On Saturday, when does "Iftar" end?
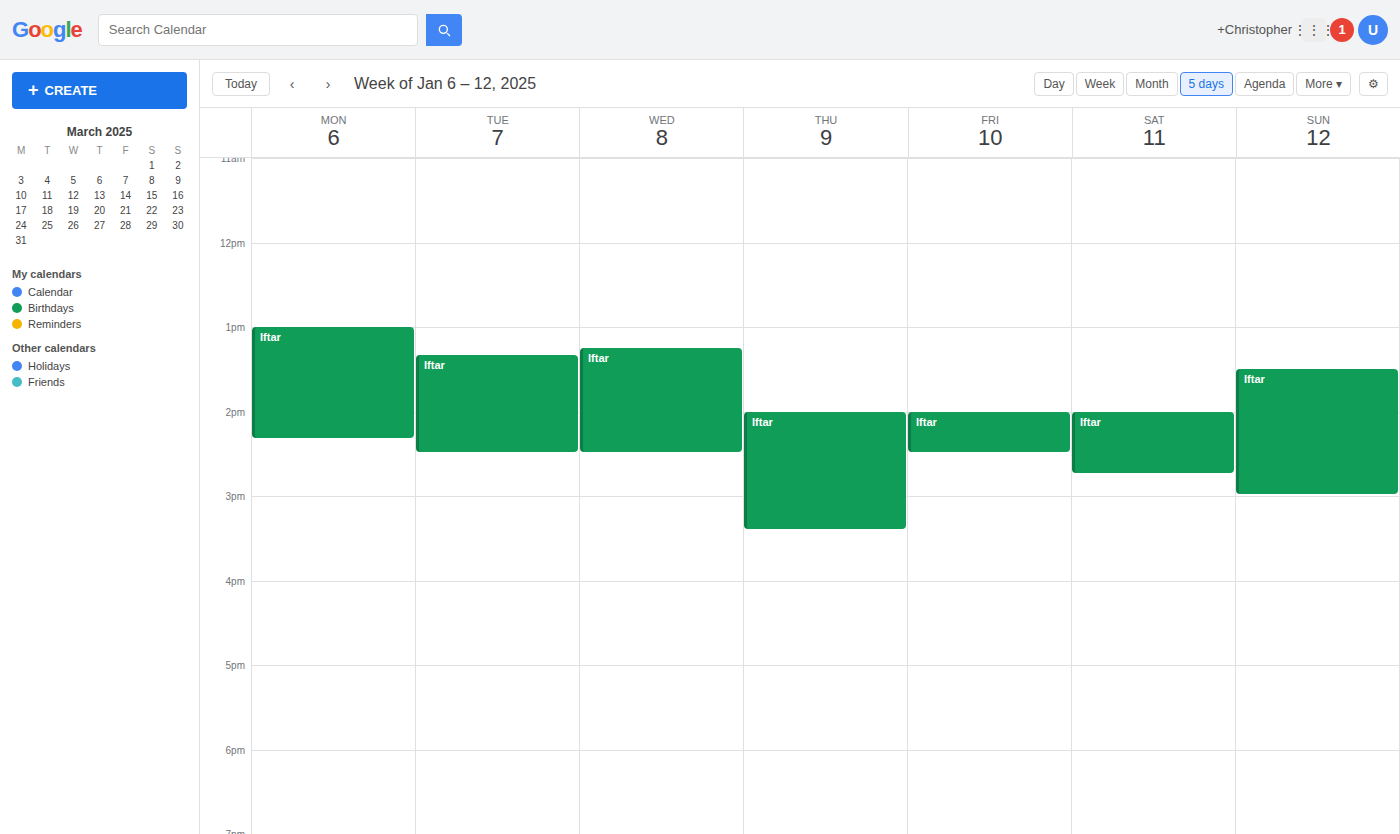
2:45 PM